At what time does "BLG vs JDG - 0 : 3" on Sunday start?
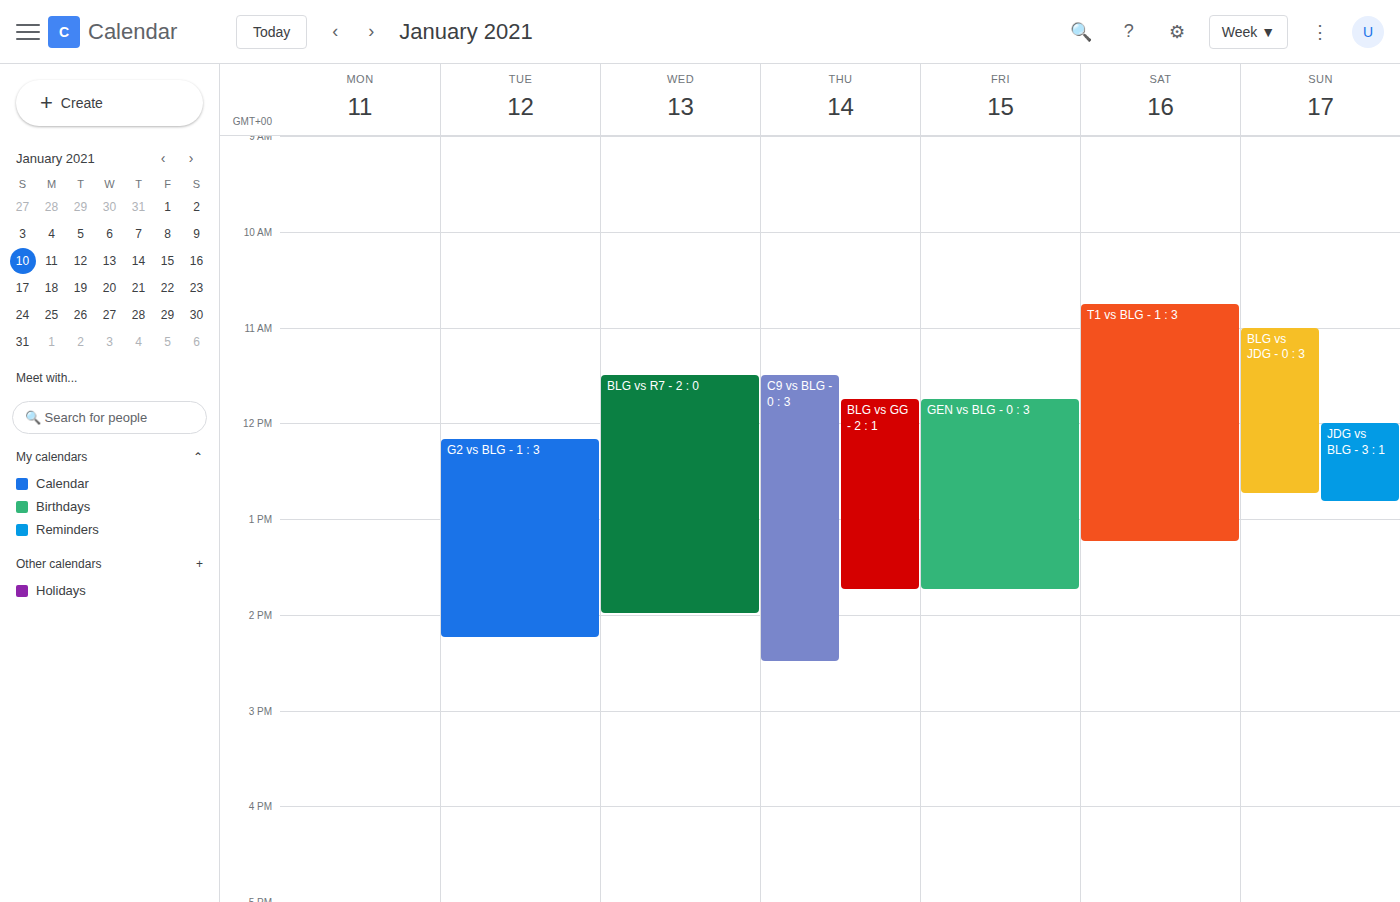
11:00 AM